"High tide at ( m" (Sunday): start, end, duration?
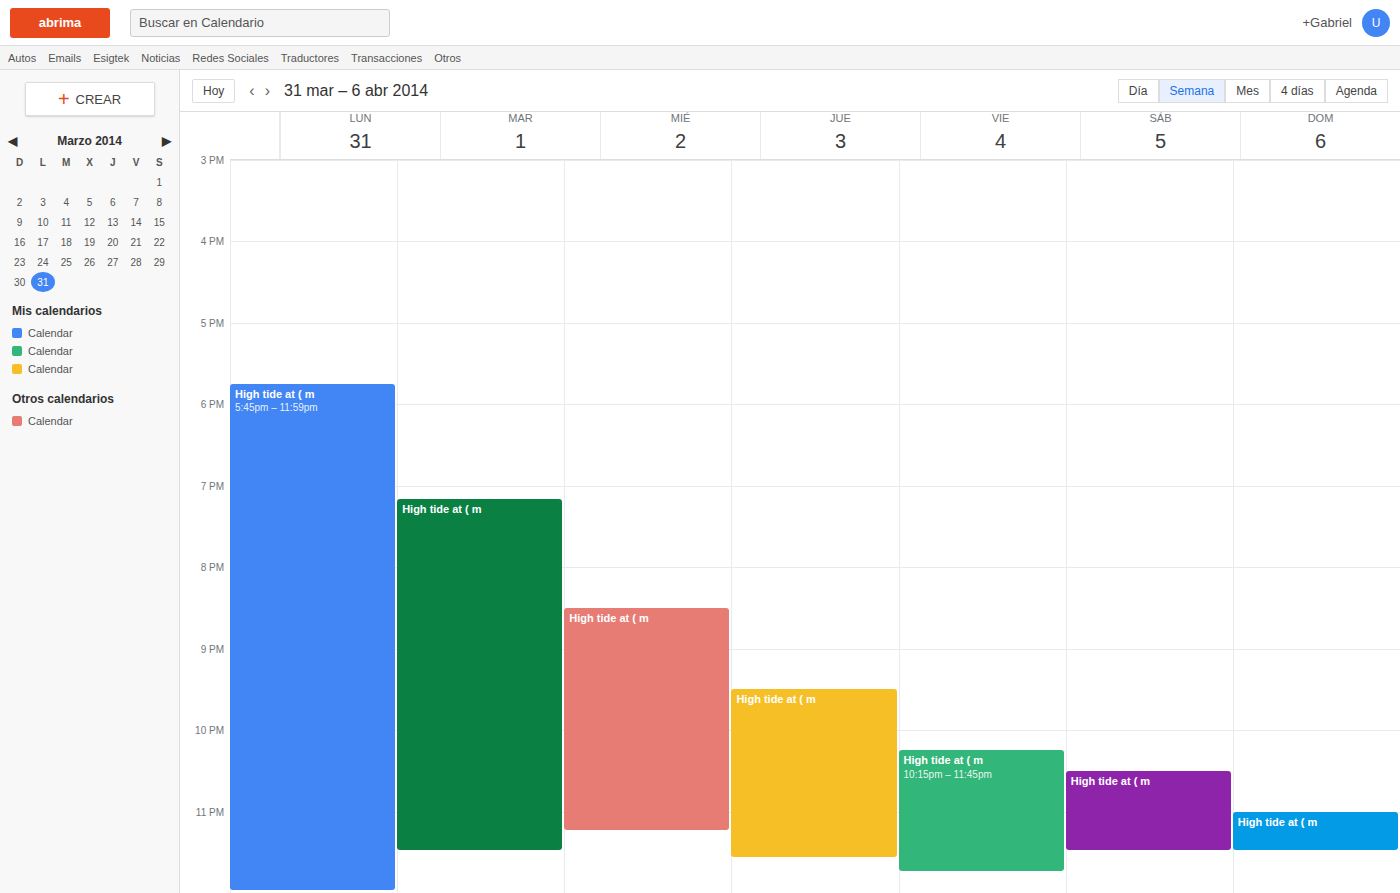
11:00 PM to 11:30 PM, 30 minutes